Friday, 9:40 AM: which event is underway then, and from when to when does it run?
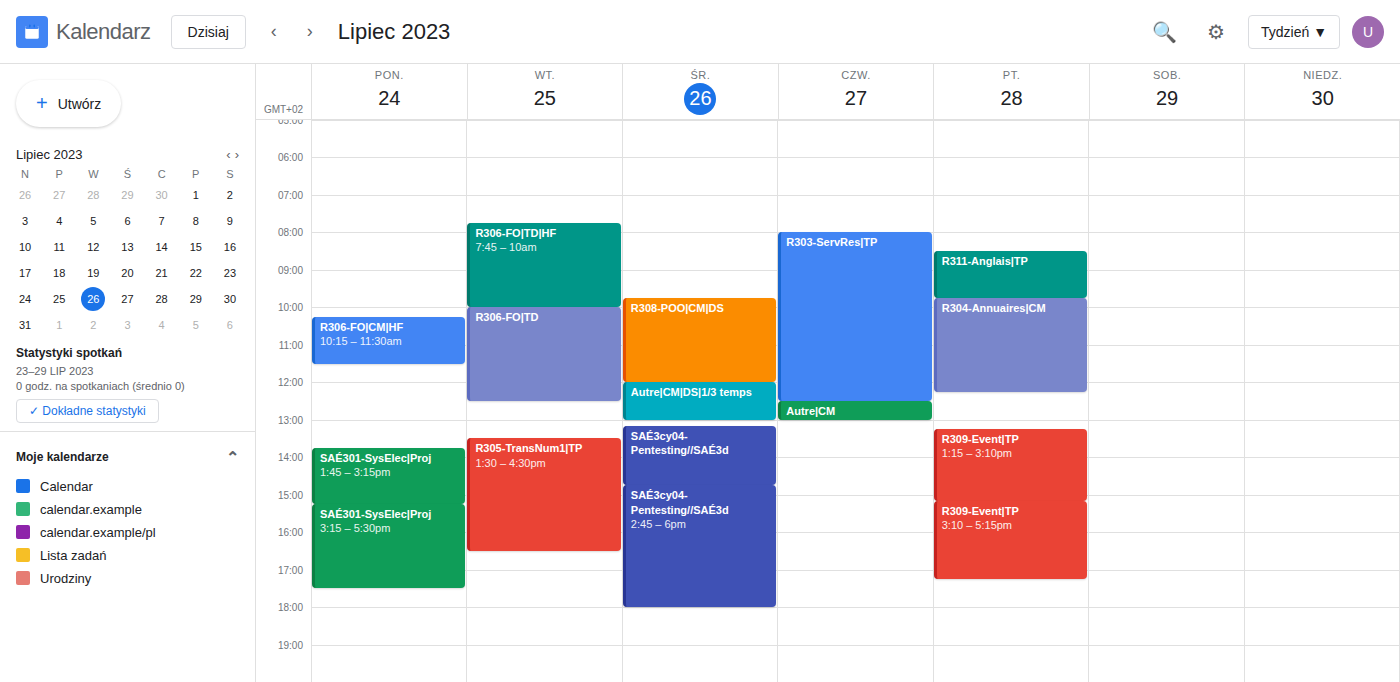
"R311-Anglais|TP", 8:30 AM to 9:45 AM